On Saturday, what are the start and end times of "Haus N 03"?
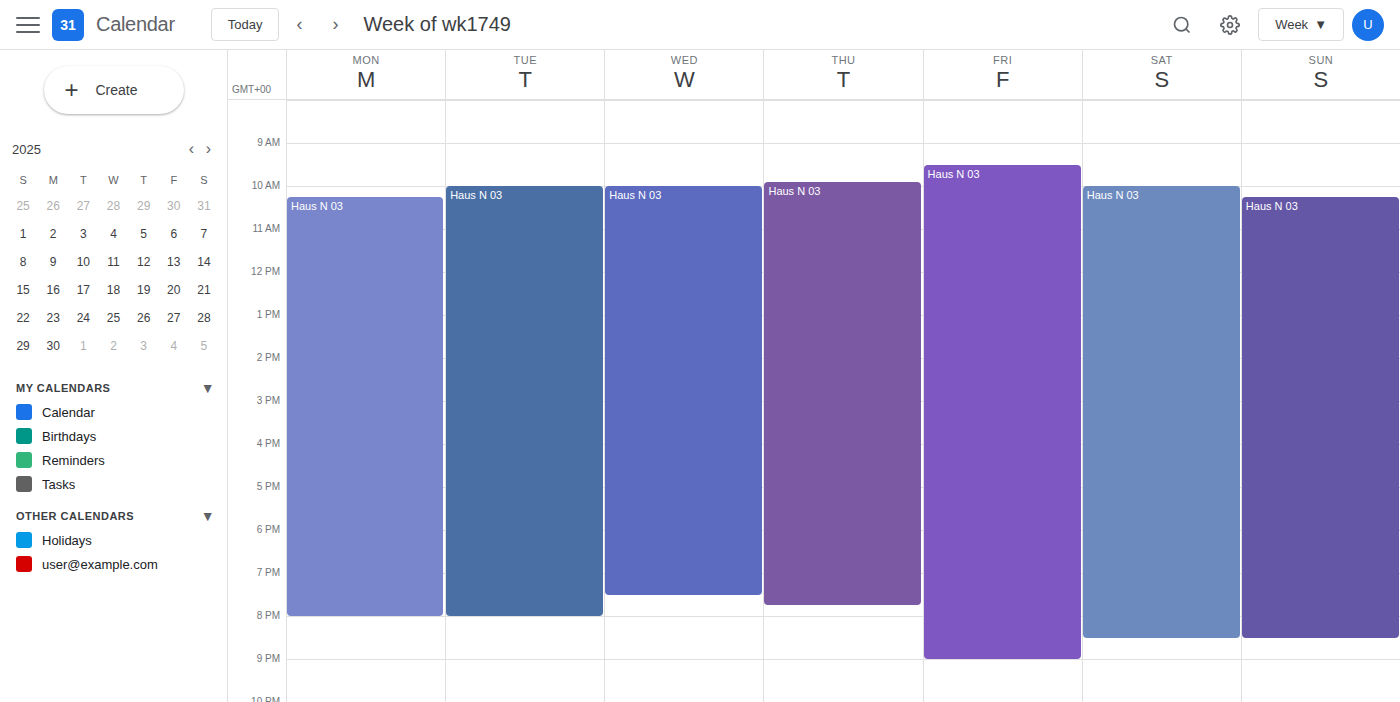
10:00 to 20:30